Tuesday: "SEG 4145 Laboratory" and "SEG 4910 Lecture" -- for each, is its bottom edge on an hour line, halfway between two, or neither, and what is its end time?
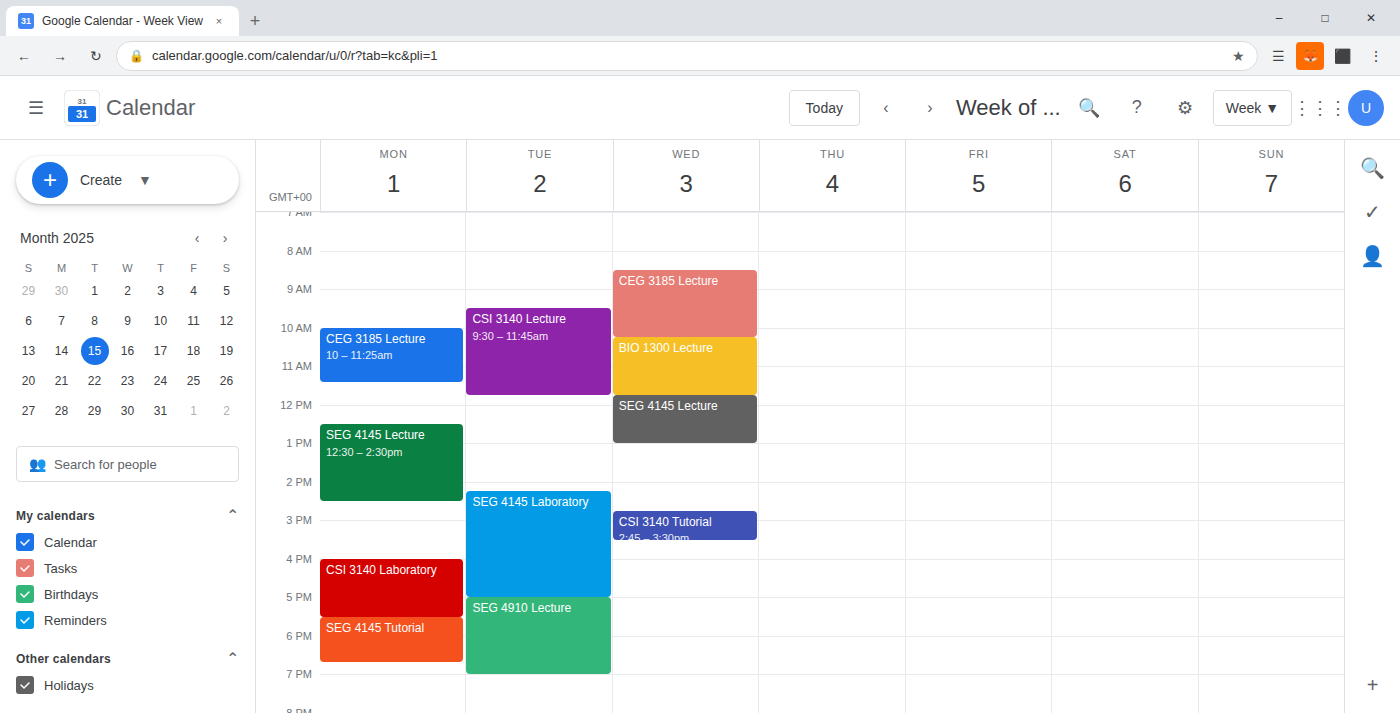
"SEG 4145 Laboratory": 5:00 PM, exactly on the 5 PM line. "SEG 4910 Lecture": 7:00 PM, exactly on the 7 PM line.